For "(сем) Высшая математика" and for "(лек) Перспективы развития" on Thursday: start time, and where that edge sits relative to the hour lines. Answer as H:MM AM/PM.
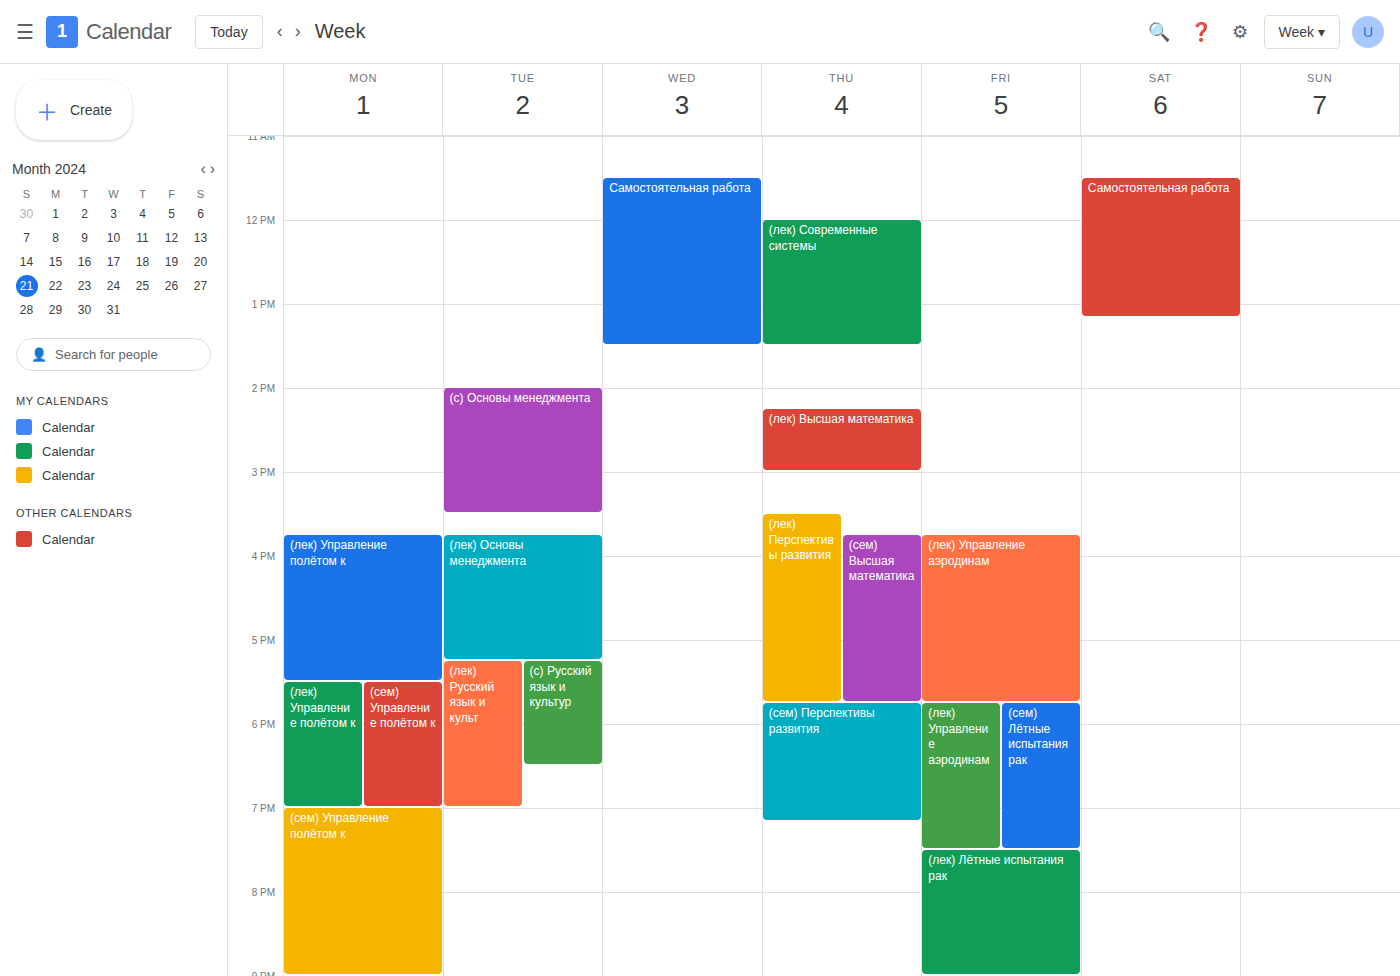
"(сем) Высшая математика": 3:45 PM, neither: three quarters of the way from the 3 PM line to the 4 PM line. "(лек) Перспективы развития": 3:30 PM, halfway between the 3 PM and 4 PM lines.